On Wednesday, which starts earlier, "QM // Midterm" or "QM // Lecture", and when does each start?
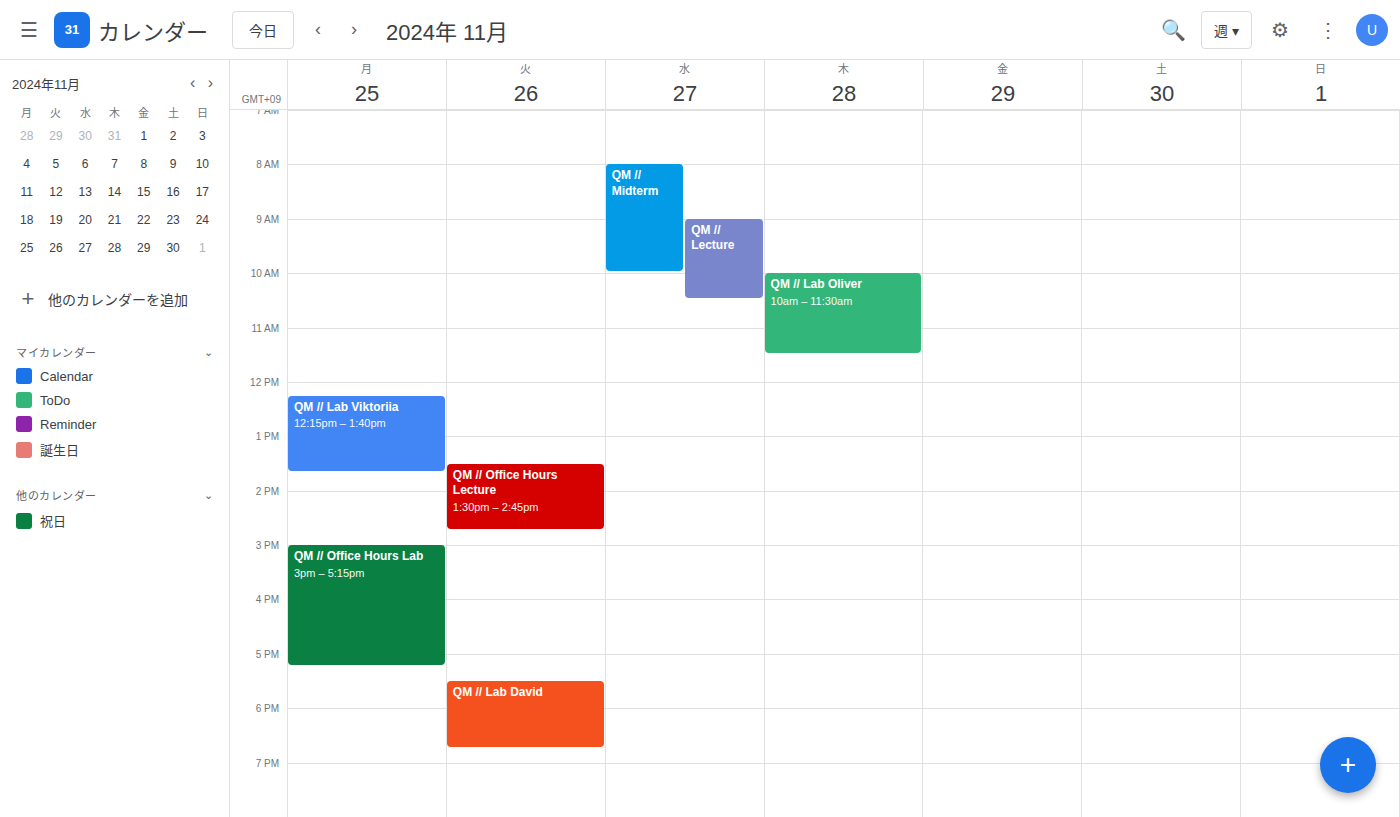
"QM // Midterm" 8:00 AM; "QM // Lecture" 9:00 AM.